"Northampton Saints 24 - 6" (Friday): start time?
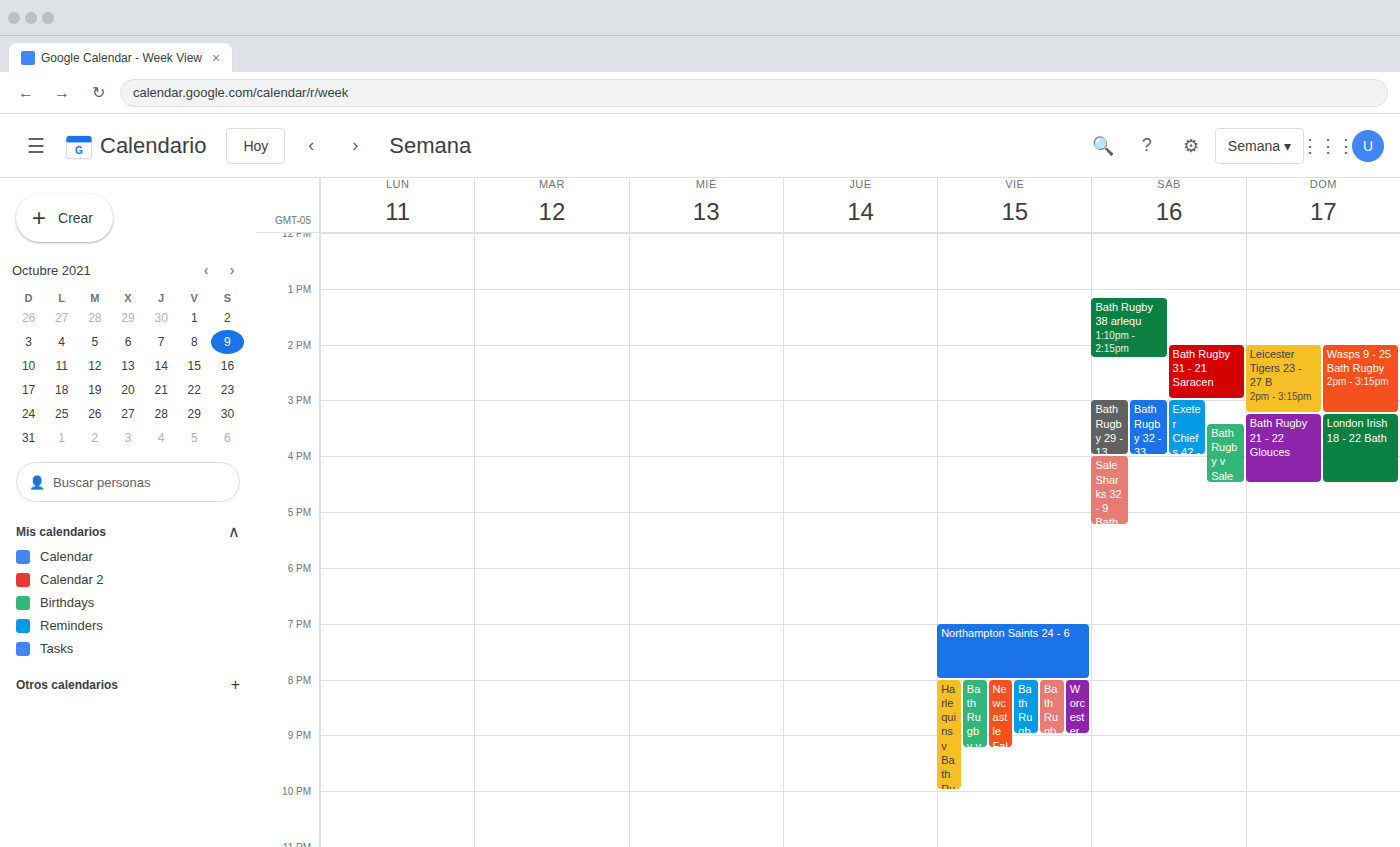
7:00 PM